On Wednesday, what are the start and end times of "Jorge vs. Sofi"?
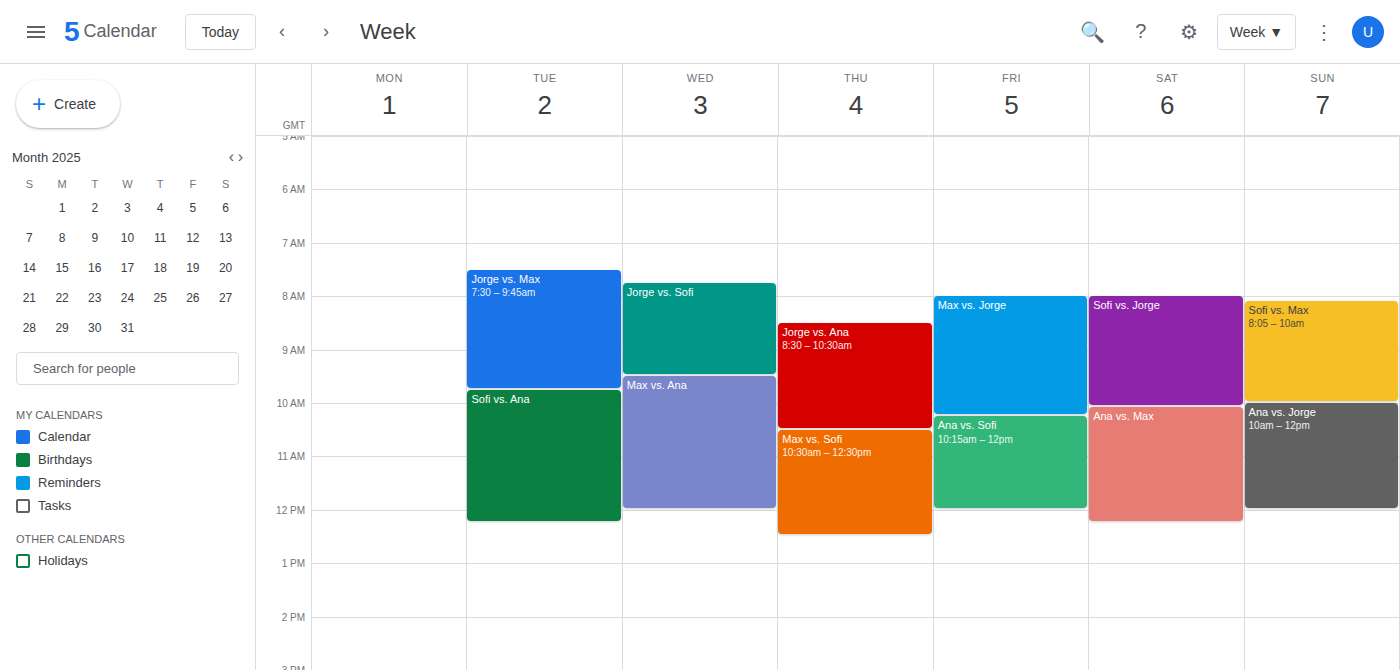
7:45 AM to 9:30 AM